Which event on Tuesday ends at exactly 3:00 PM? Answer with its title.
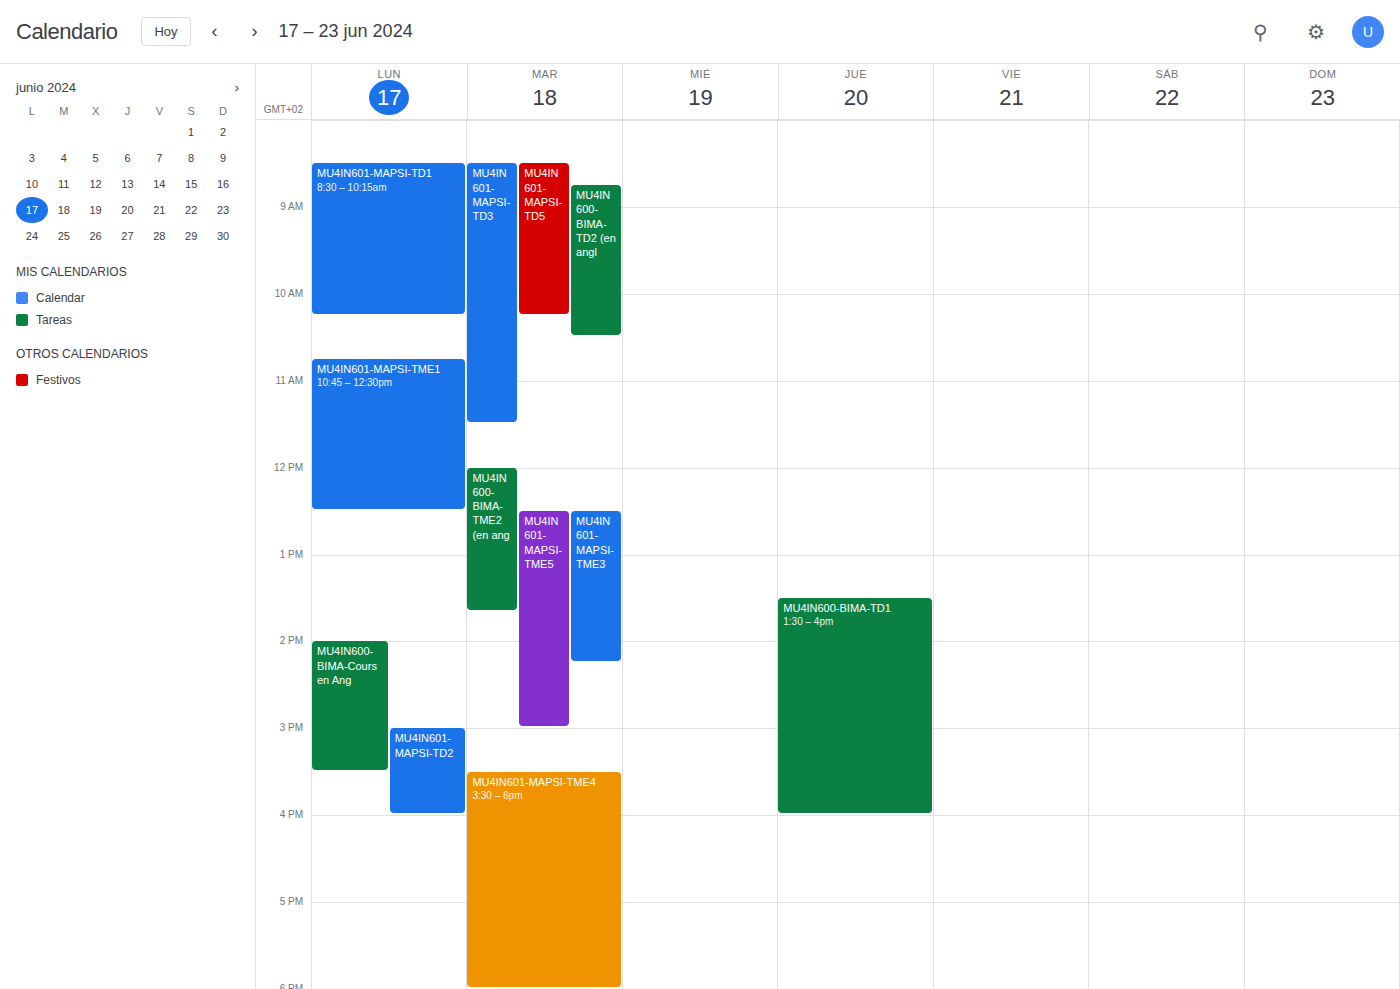
"MU4IN601-MAPSI-TME5"